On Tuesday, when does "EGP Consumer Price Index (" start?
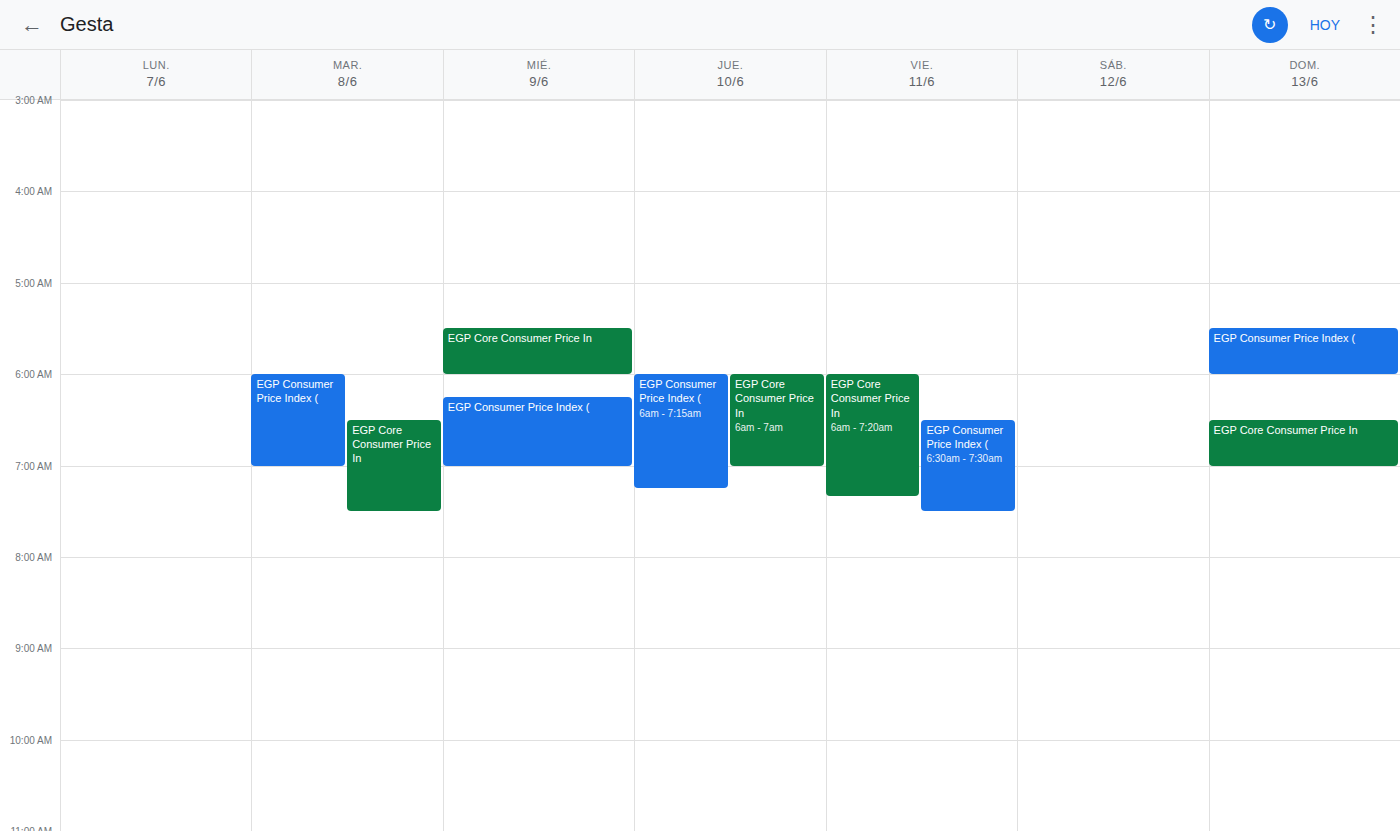
6:00 AM